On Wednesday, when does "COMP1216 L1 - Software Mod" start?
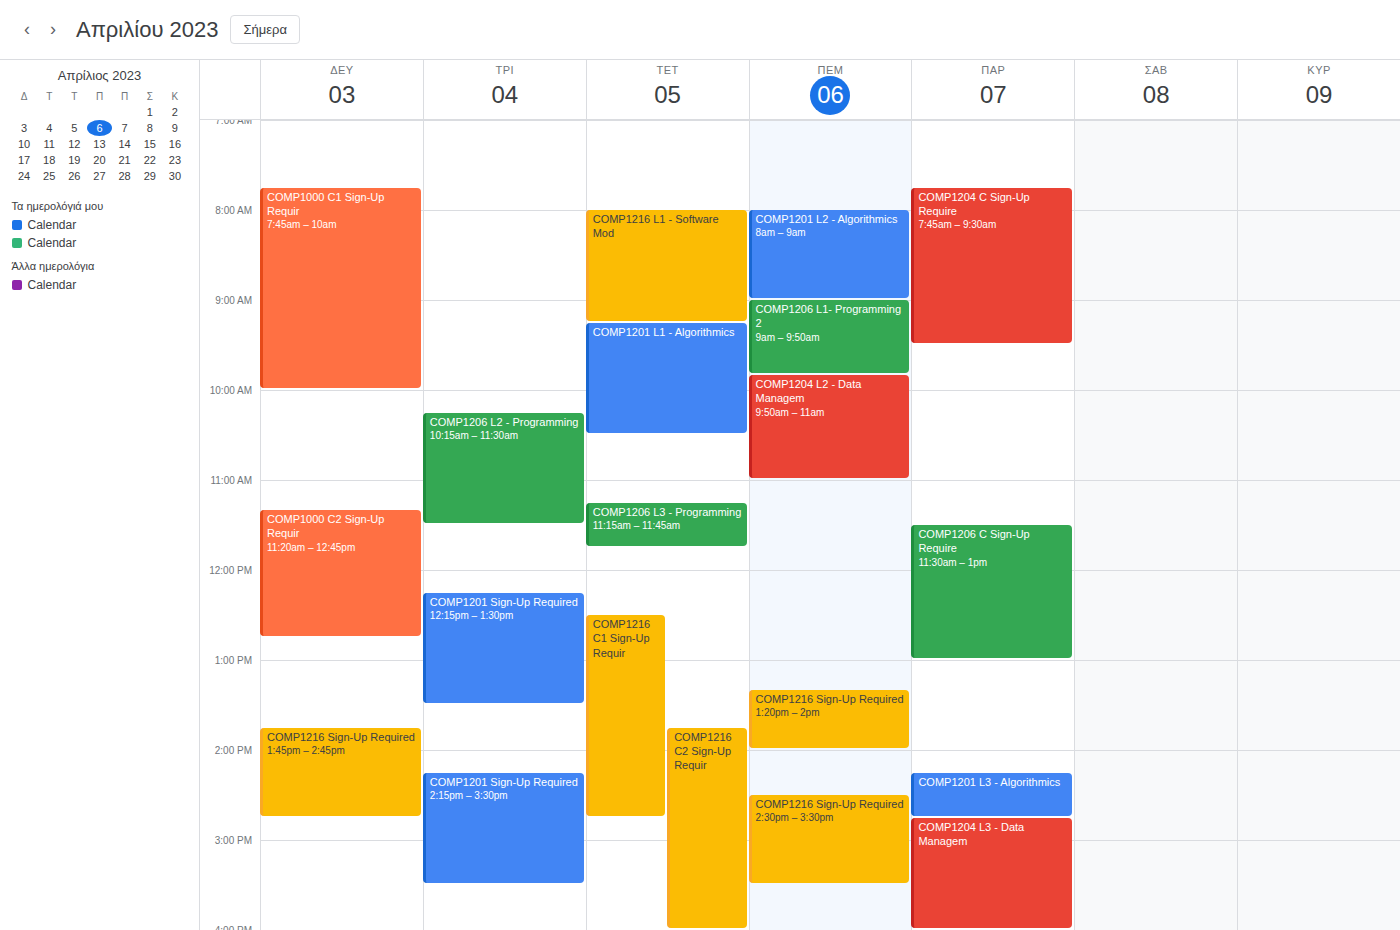
8:00 AM